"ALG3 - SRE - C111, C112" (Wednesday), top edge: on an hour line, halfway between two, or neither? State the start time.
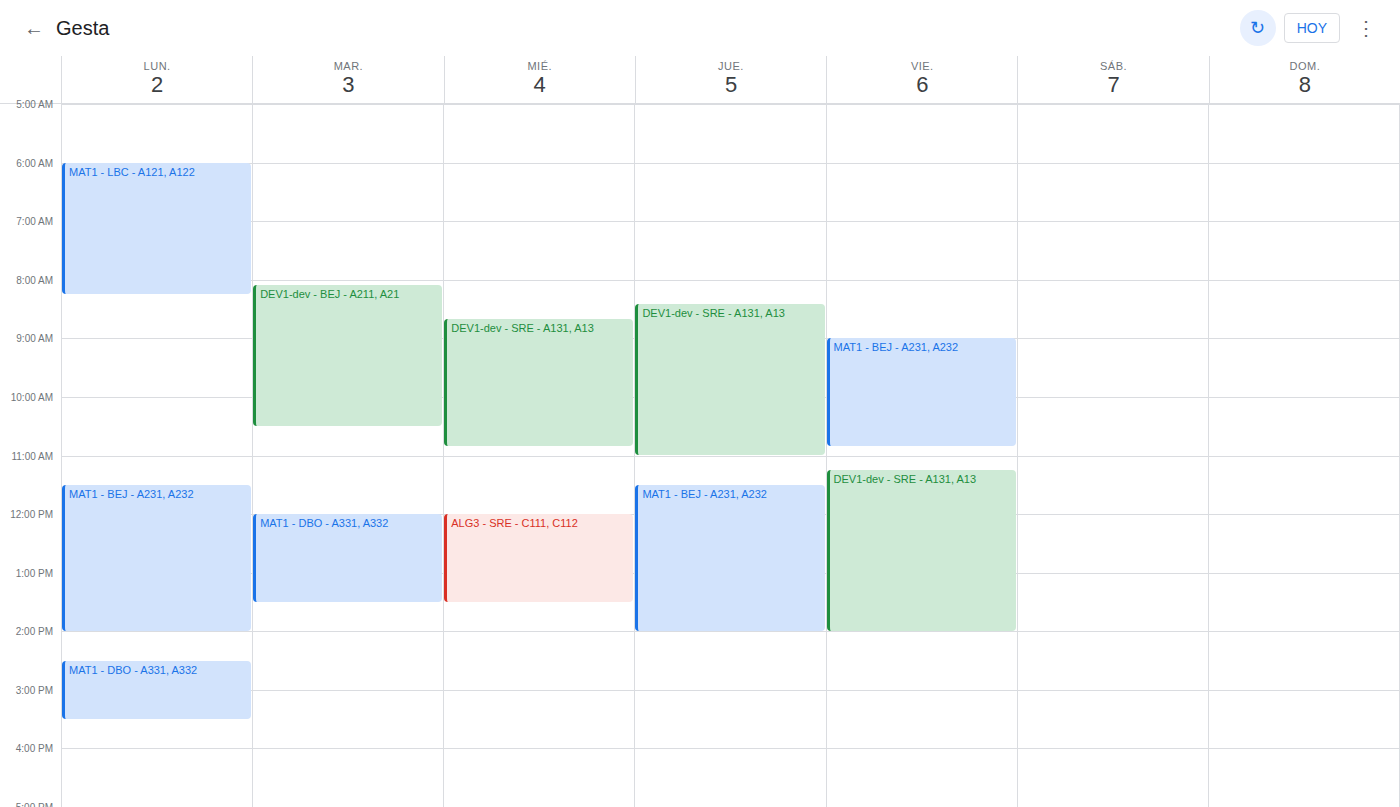
12:00 -- exactly on the 12:00 line.